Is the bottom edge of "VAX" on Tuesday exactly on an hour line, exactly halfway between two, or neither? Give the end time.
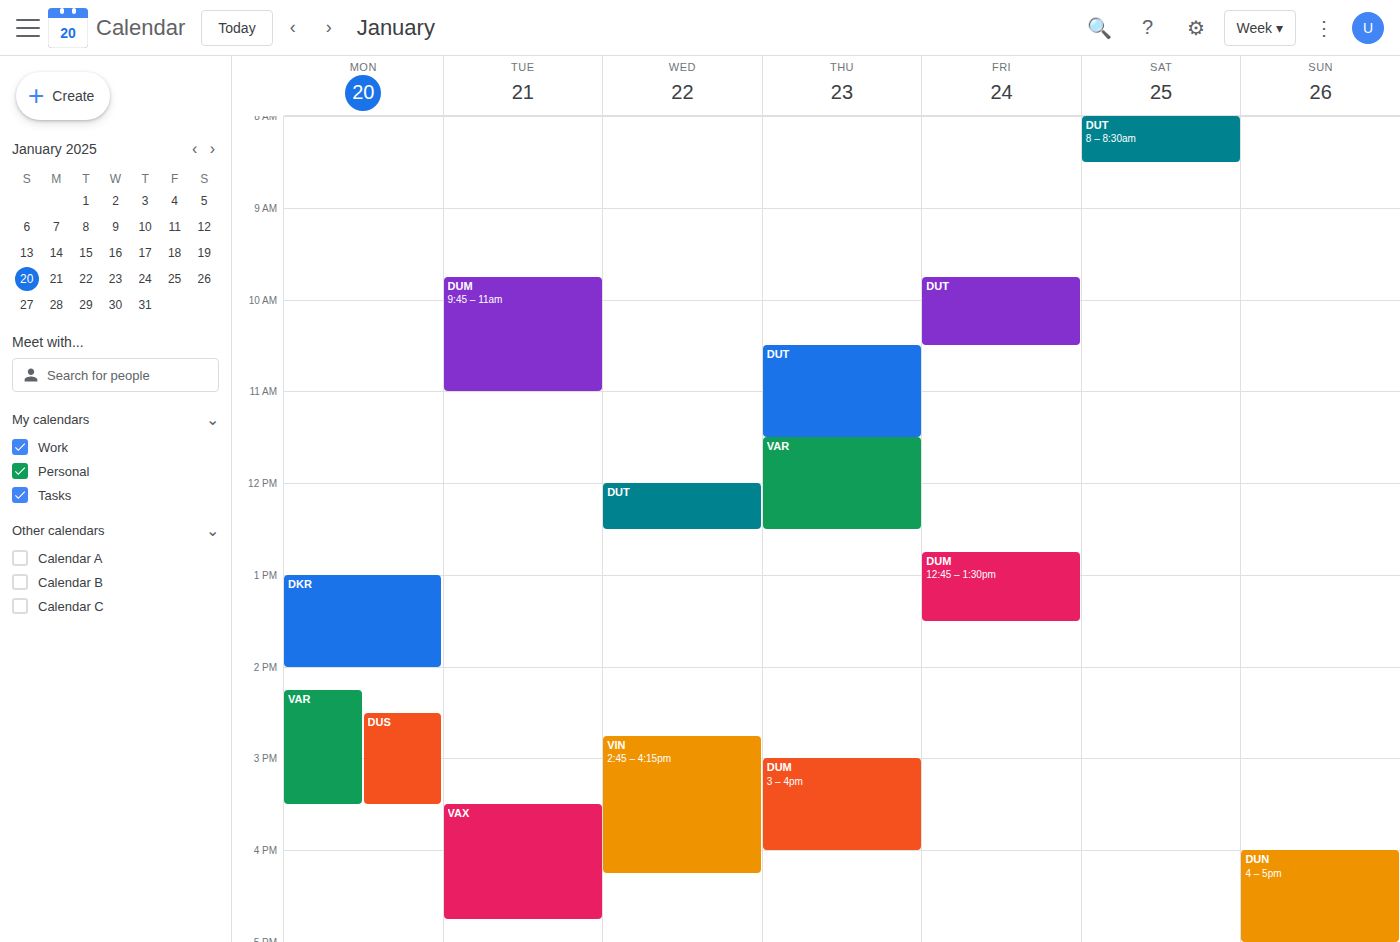
4:45 PM -- neither: three quarters of the way from the 4 PM line to the 5 PM line.